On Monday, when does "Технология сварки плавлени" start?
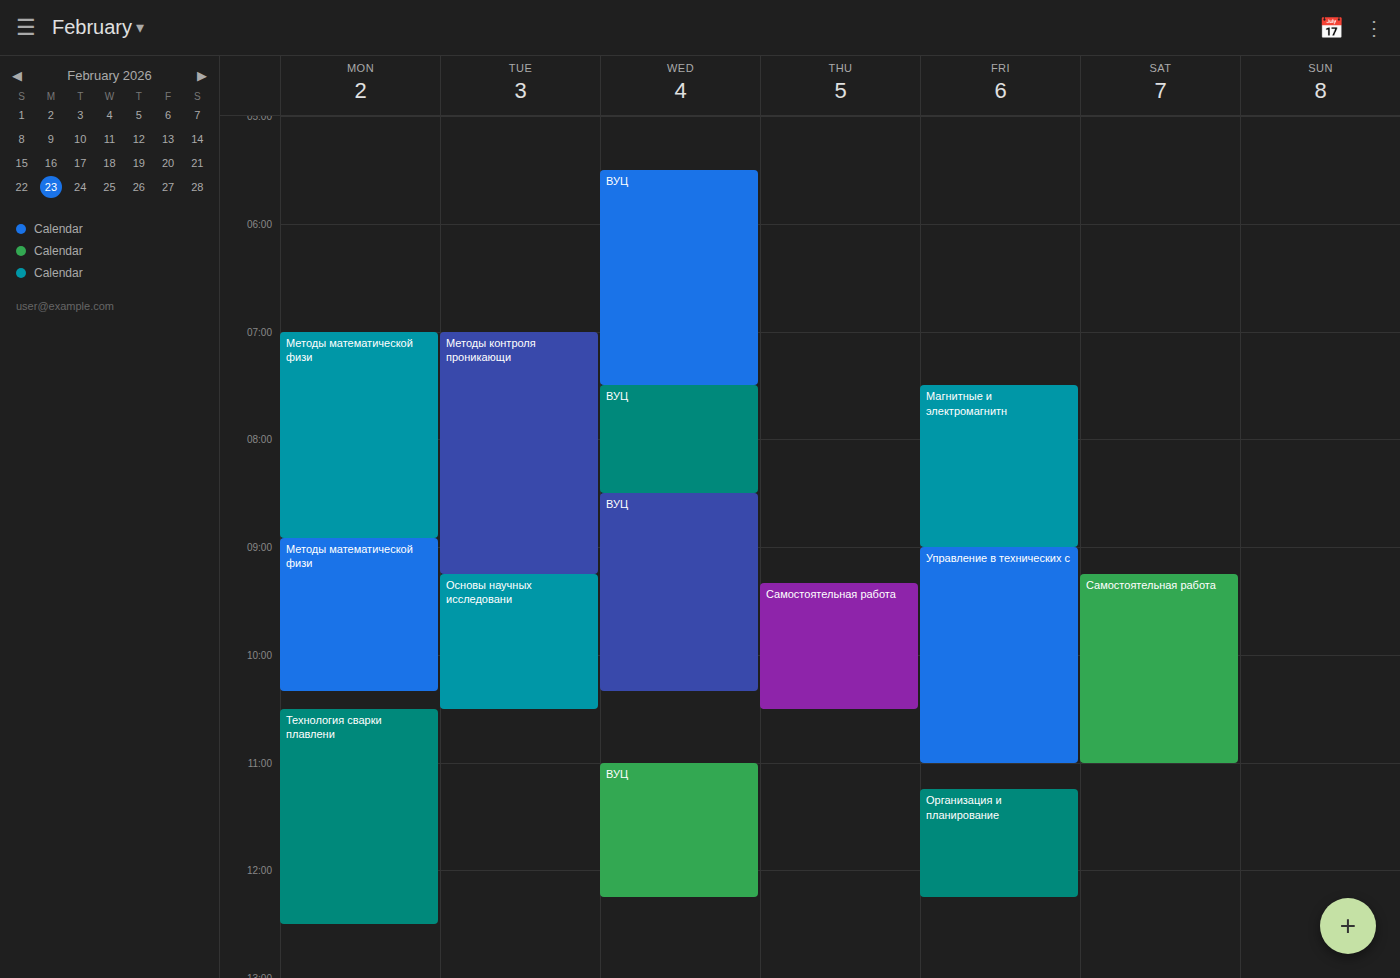
10:30 AM